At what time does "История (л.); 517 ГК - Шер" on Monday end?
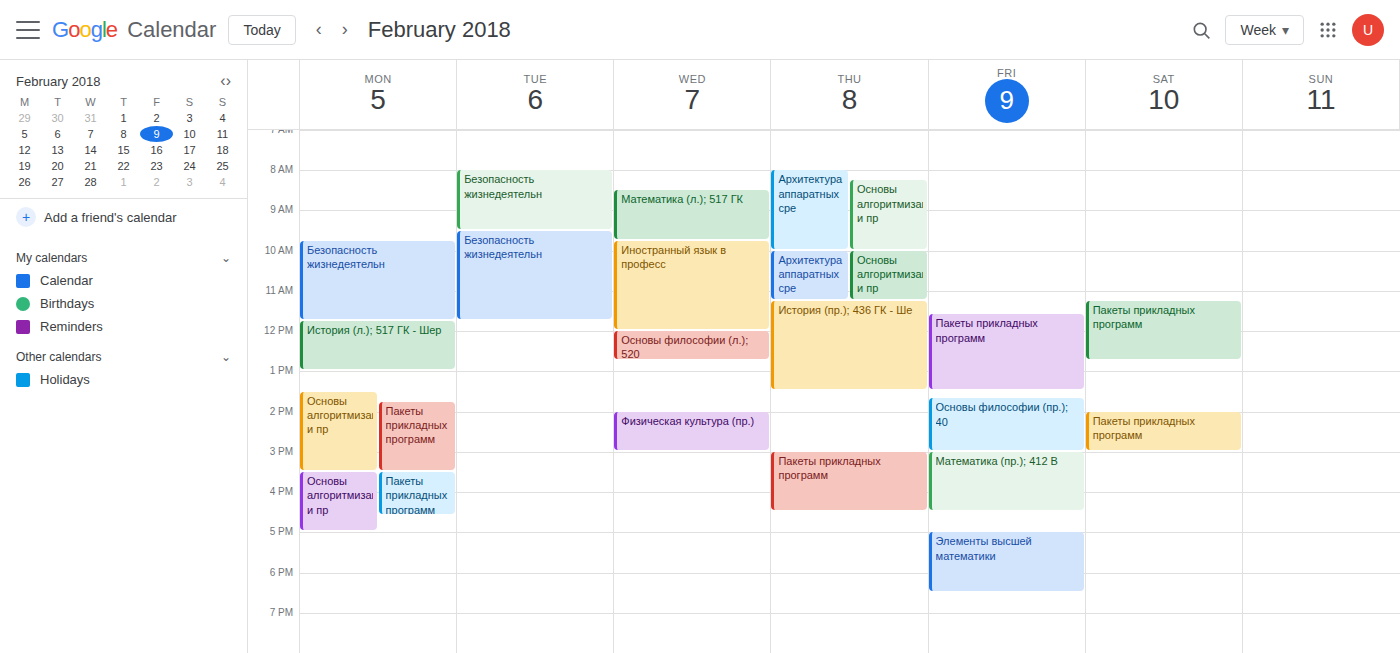
1:00 PM